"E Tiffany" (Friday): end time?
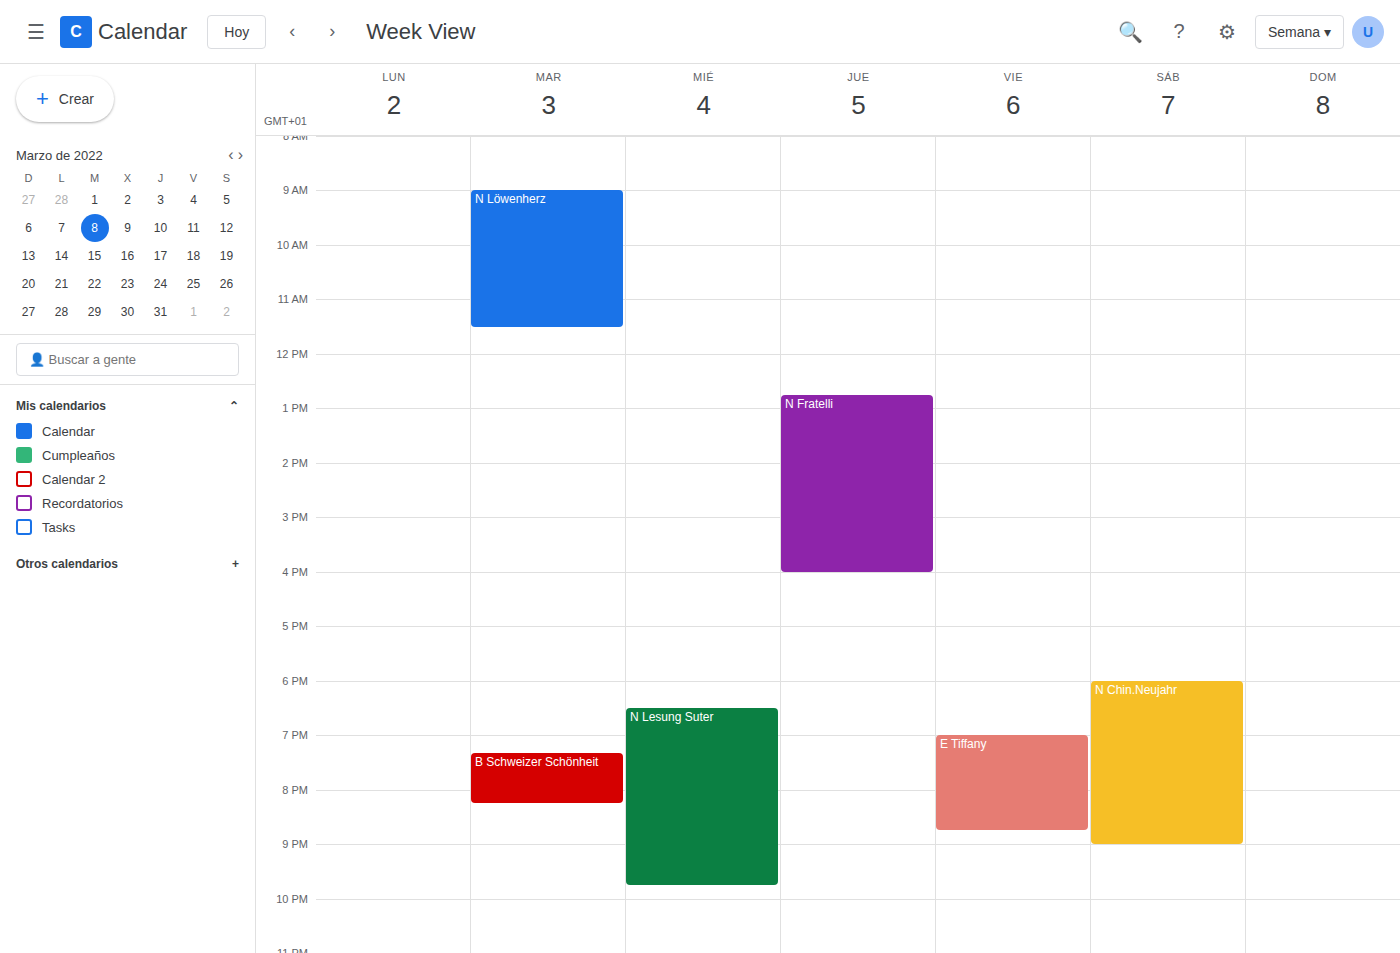
8:45 PM